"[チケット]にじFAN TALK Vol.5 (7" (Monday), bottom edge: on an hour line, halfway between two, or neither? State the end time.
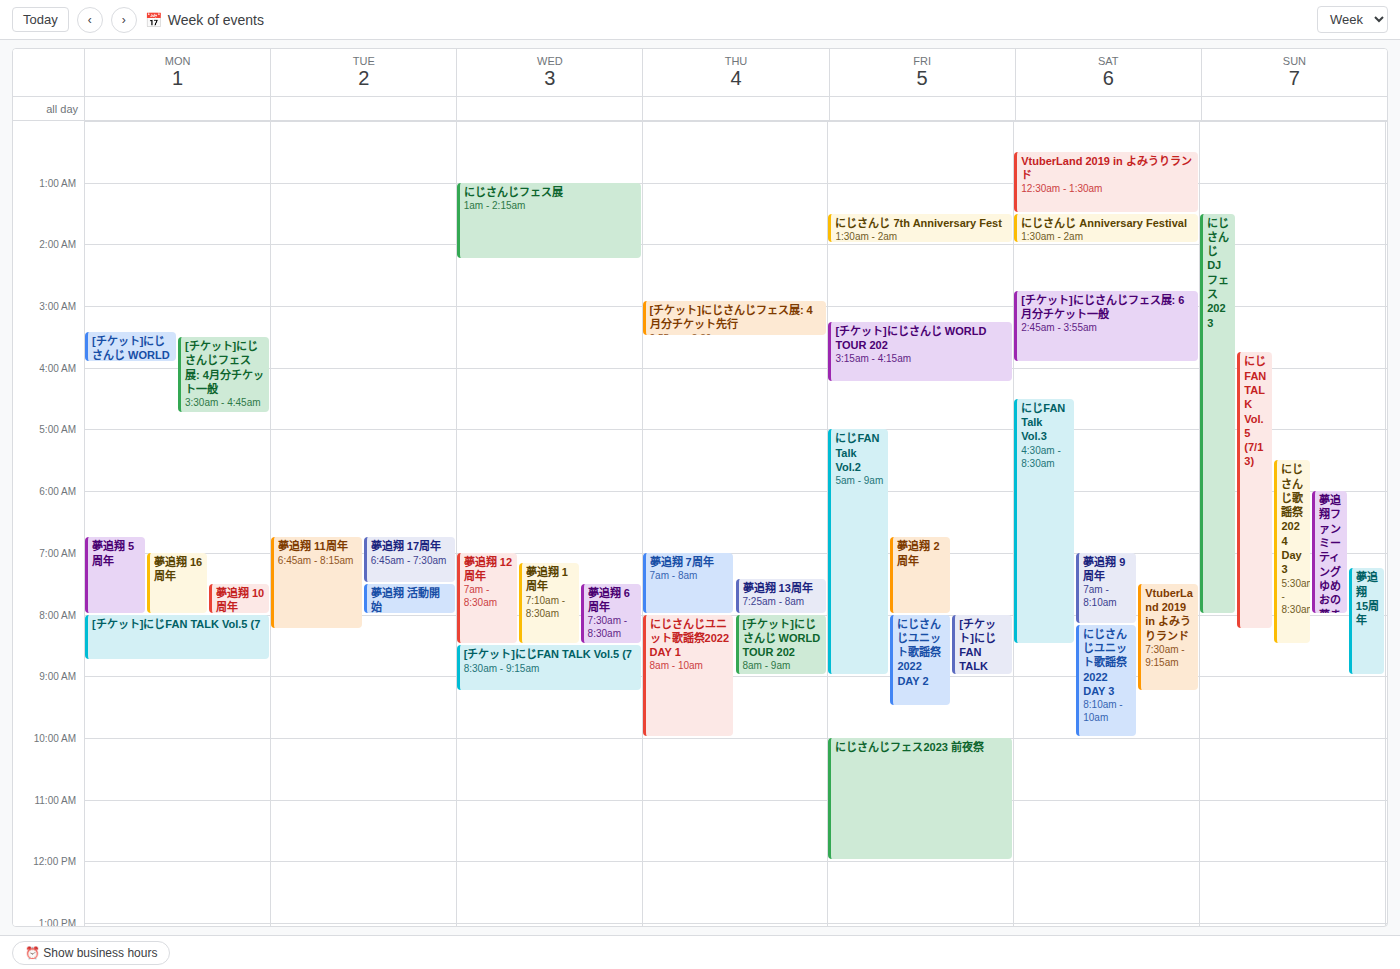
8:45 AM -- neither: three quarters of the way from the 8 AM line to the 9 AM line.